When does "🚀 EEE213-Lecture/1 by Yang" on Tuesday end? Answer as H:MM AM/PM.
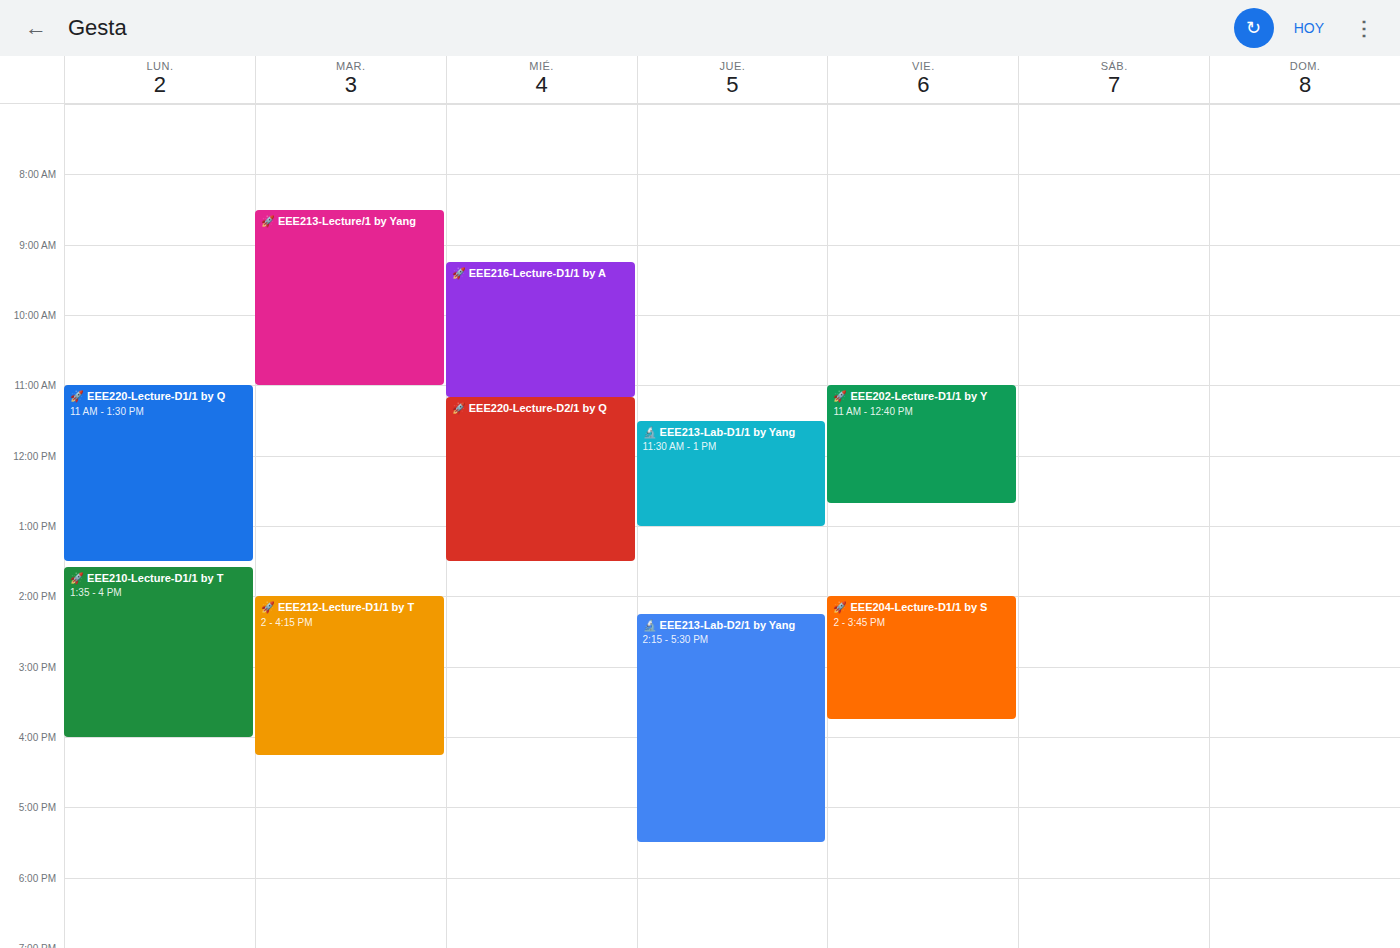
11:00 AM